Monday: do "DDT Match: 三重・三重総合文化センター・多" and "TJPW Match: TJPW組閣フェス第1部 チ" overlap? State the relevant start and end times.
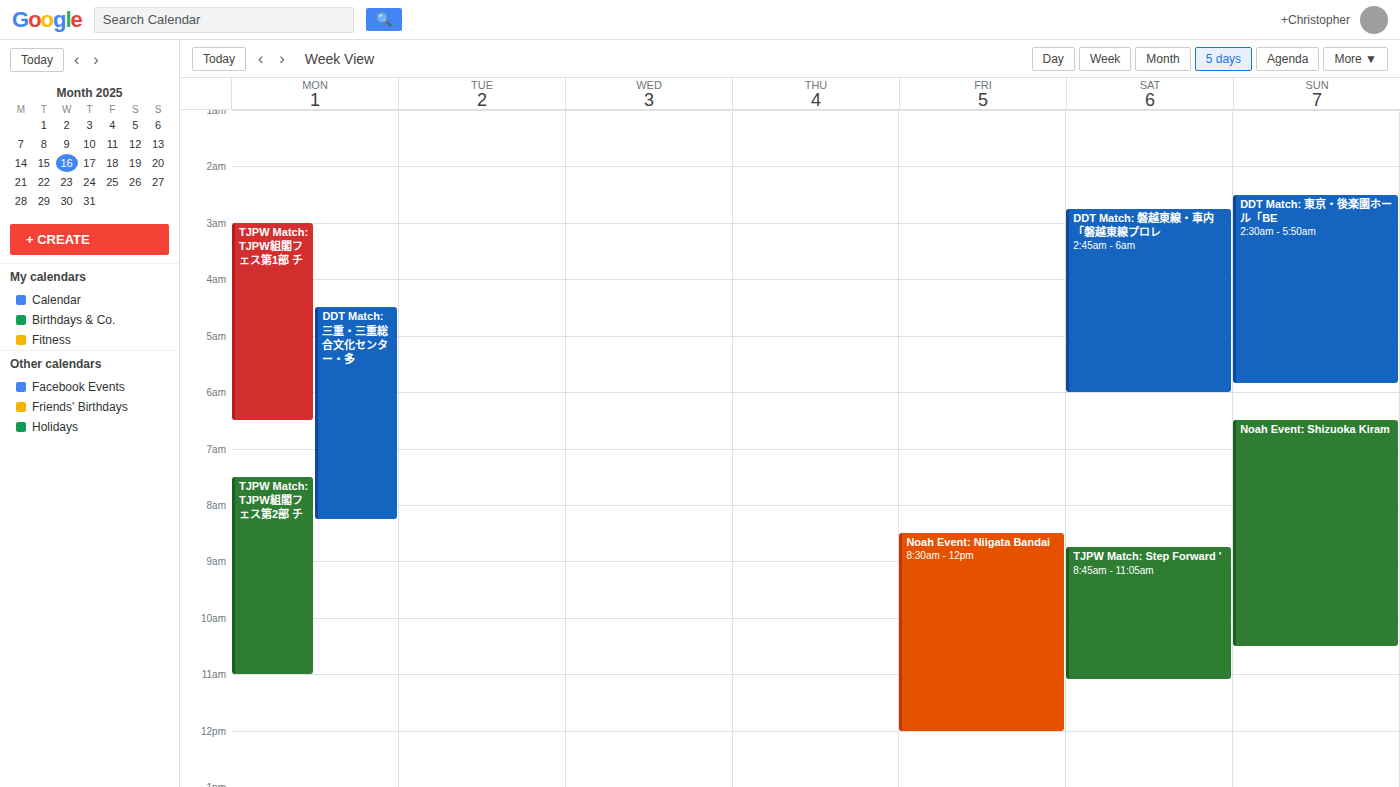
"DDT Match: 三重・三重総合文化センター・多" starts at 4:30 AM, before "TJPW Match: TJPW組閣フェス第1部 チ" ends at 6:30 AM -- they overlap.